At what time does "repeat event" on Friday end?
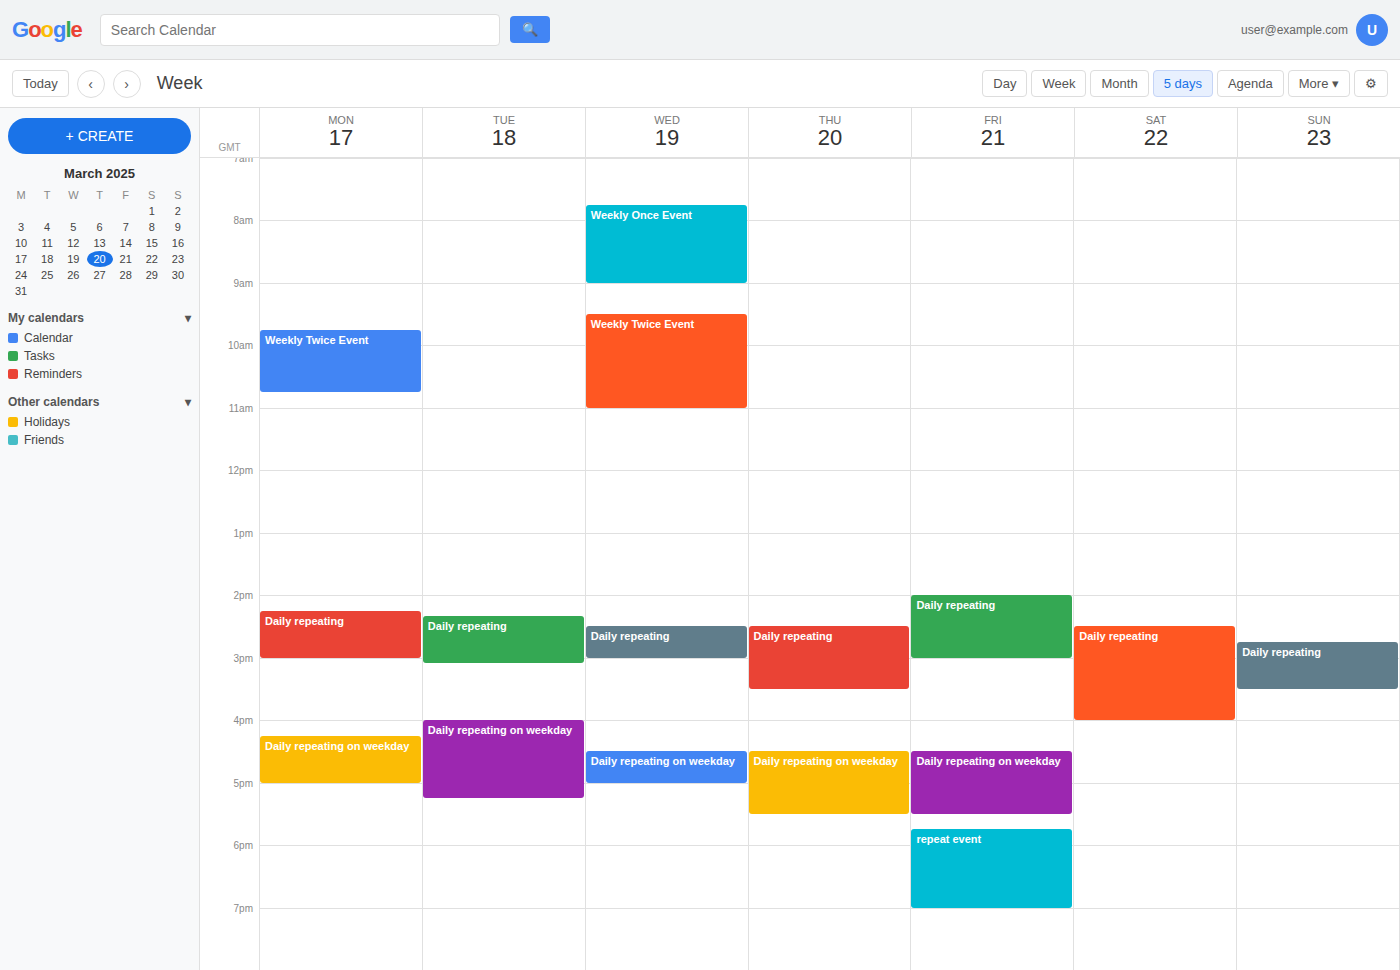
7:00 PM